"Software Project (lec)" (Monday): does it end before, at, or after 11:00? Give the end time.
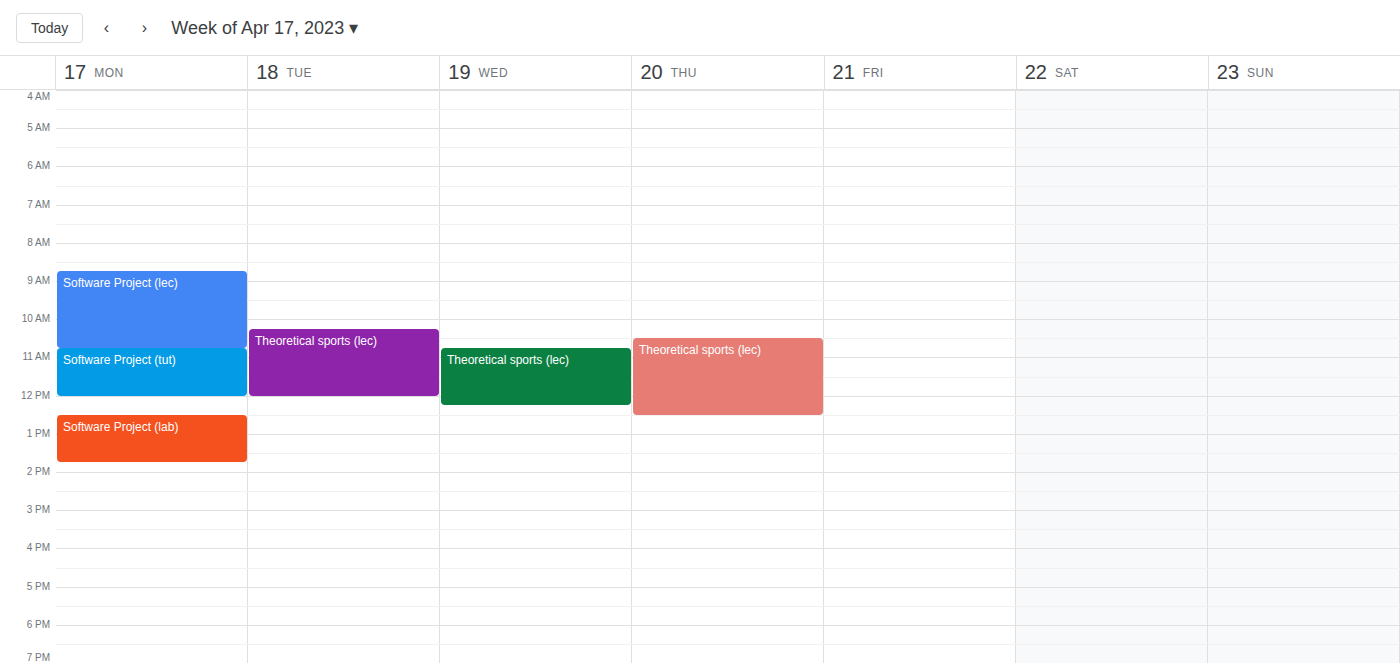
10:45 -- before 11:00, 15 minutes above the 11:00 line.